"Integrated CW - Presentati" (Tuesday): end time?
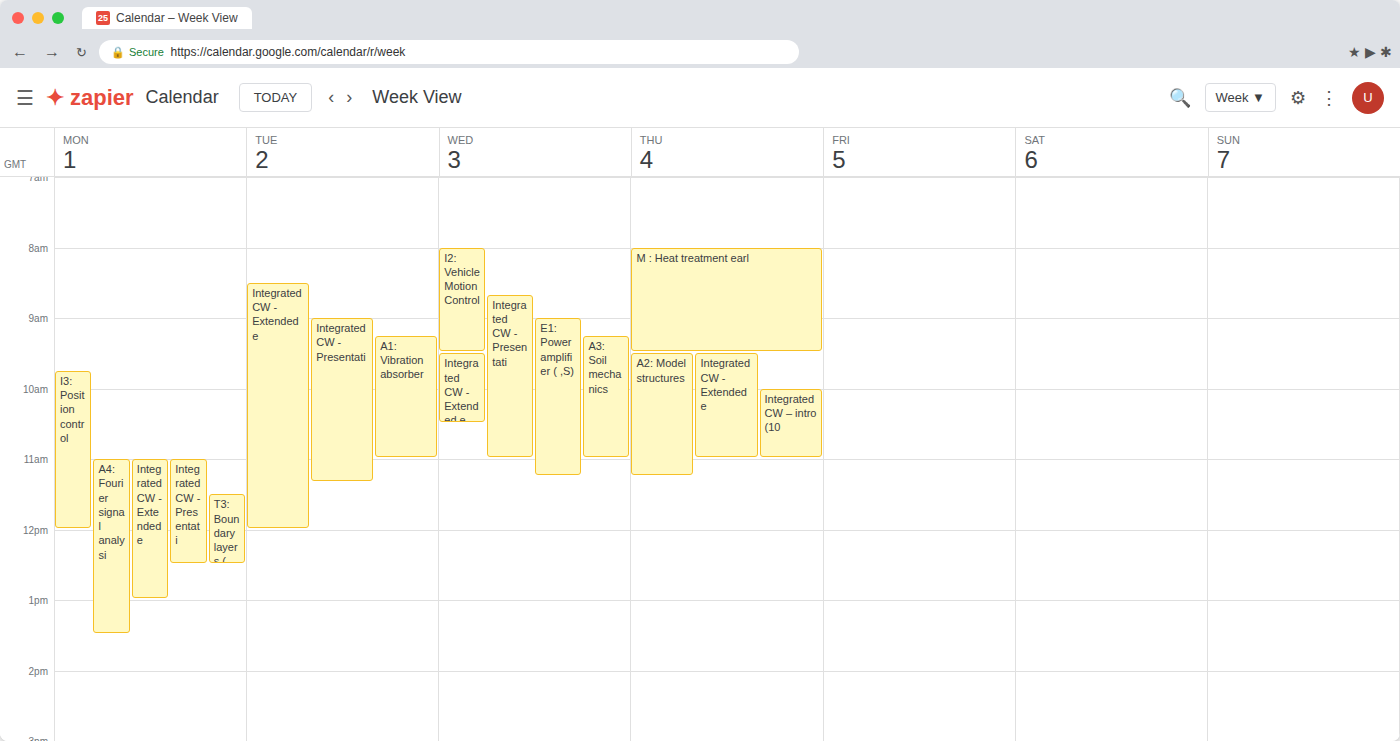
11:20